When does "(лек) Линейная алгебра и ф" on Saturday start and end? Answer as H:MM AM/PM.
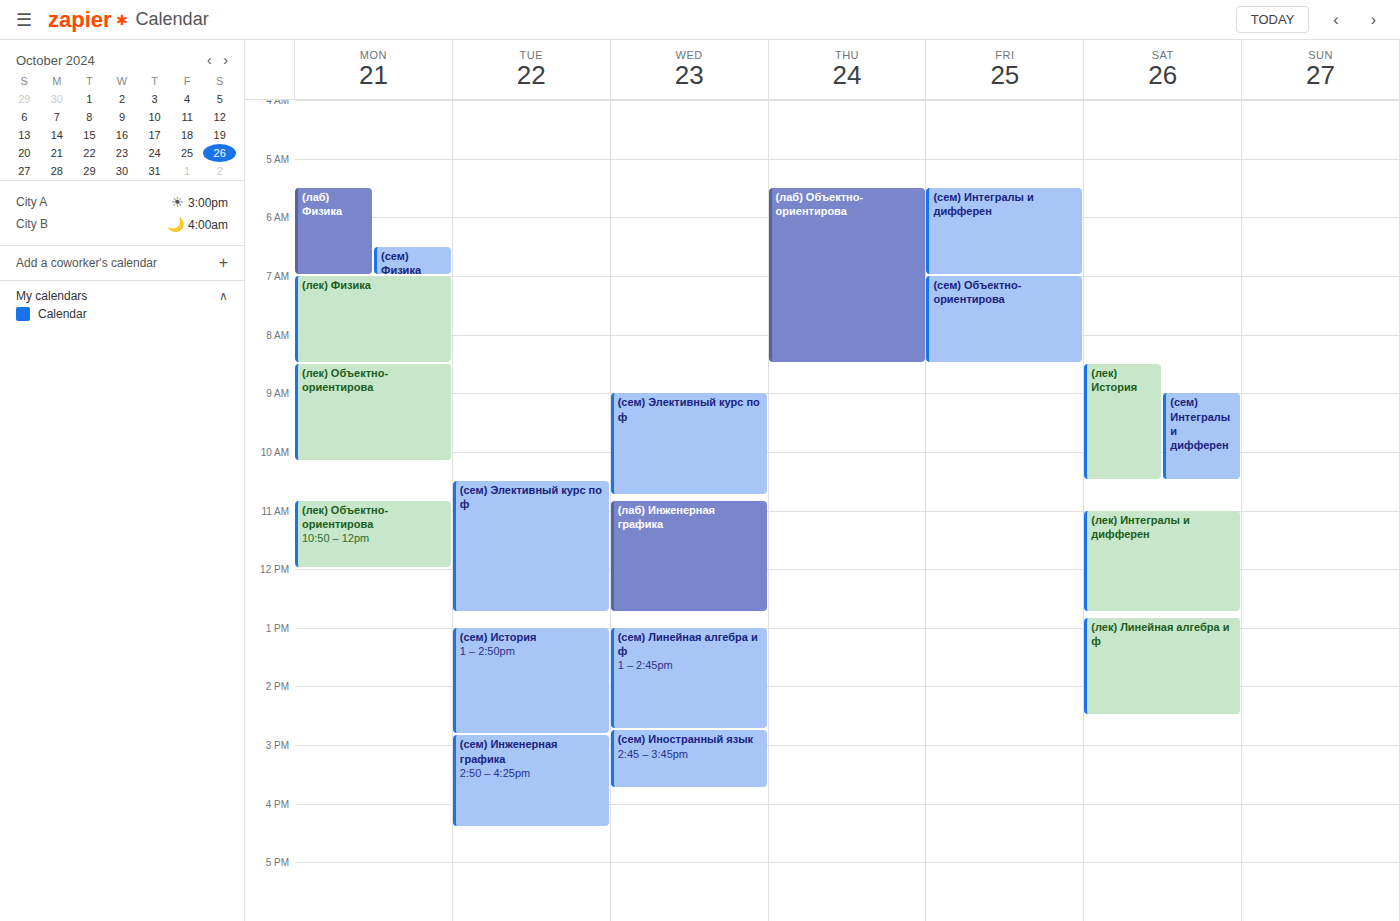
12:50 PM to 2:30 PM